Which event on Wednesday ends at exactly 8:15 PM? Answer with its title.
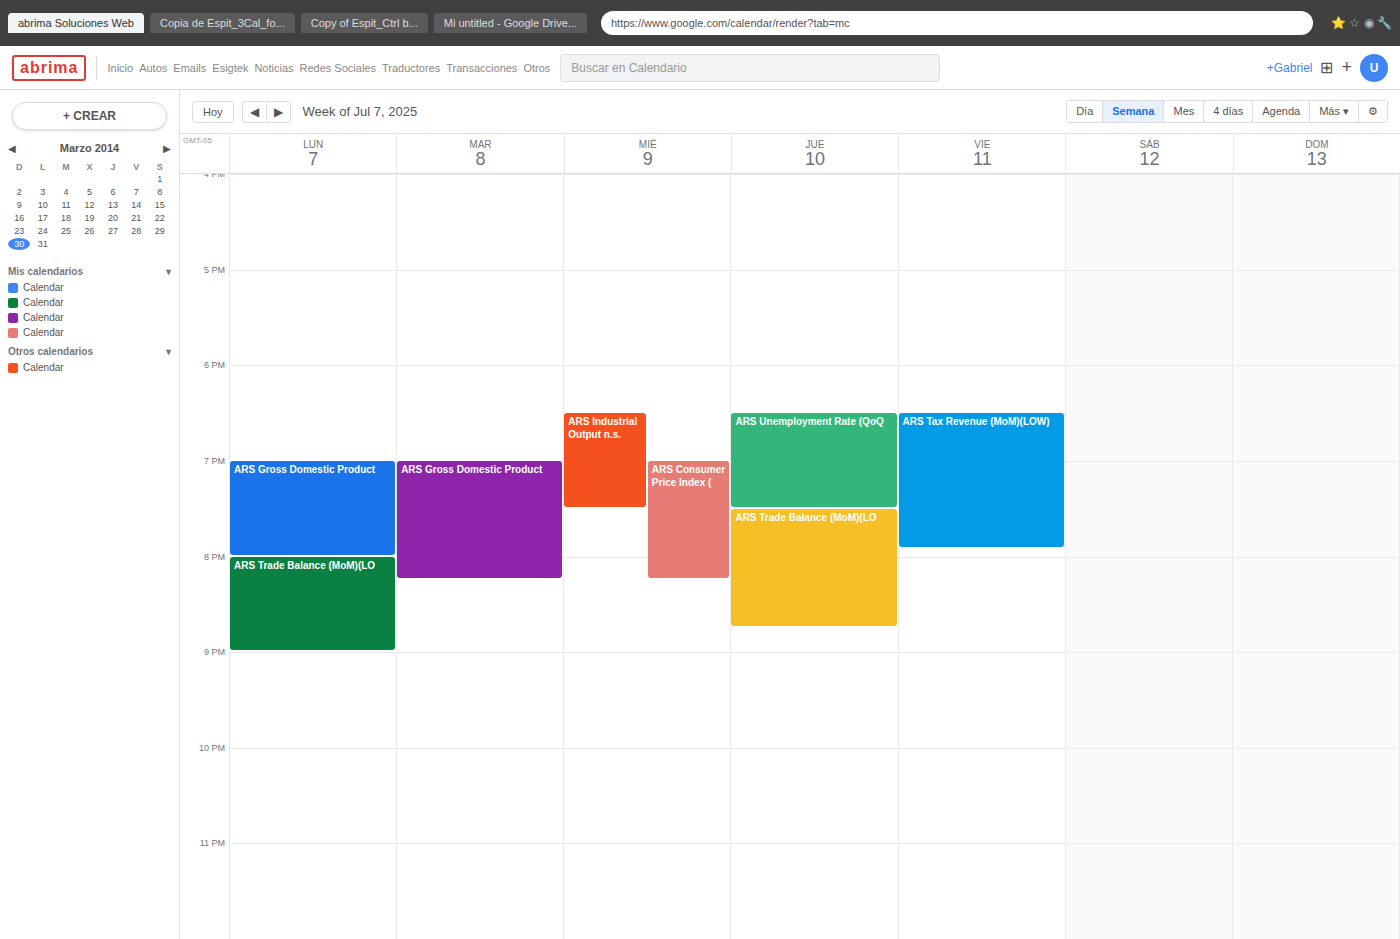
"ARS Consumer Price Index ("